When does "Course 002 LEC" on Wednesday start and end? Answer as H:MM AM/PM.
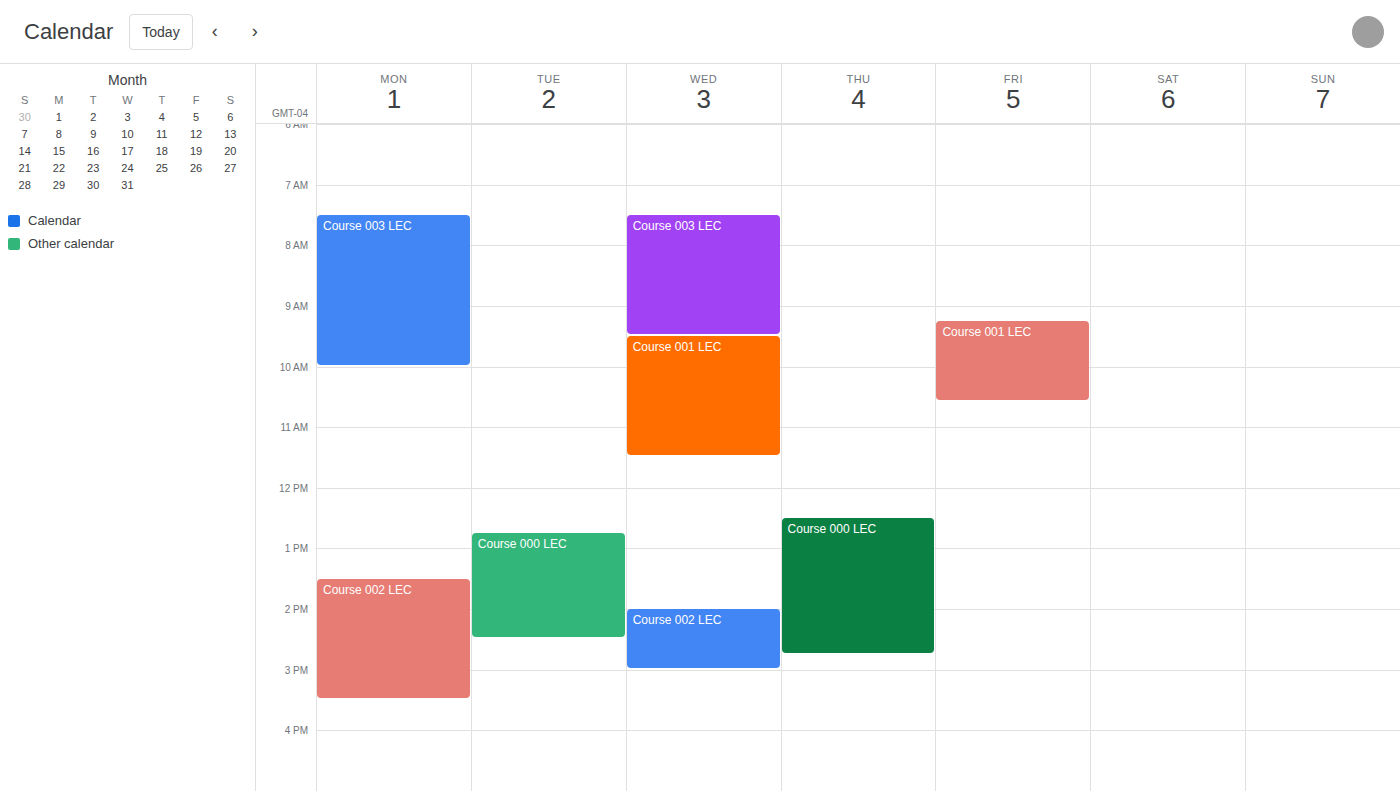
2:00 PM to 3:00 PM